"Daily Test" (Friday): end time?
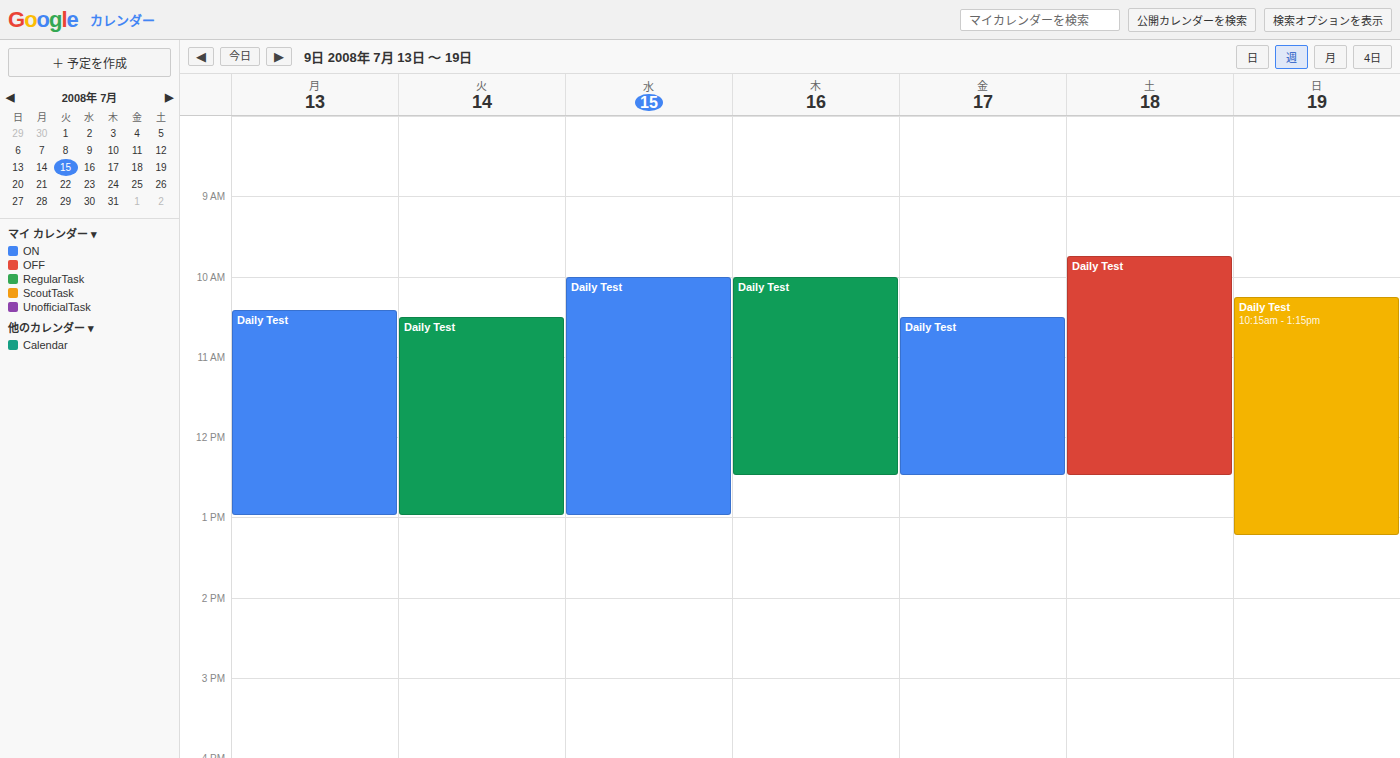
12:30 PM